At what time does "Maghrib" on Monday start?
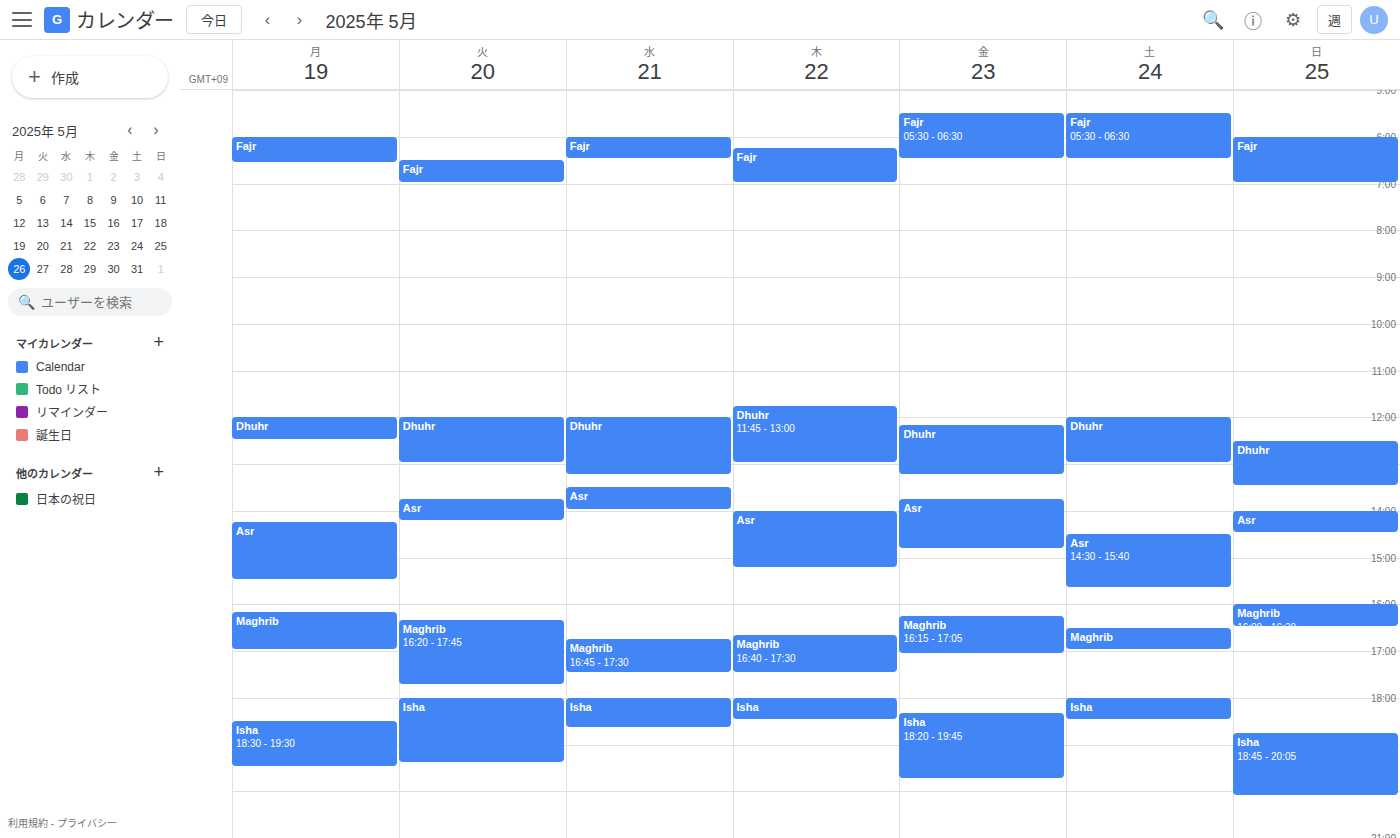
4:10 PM